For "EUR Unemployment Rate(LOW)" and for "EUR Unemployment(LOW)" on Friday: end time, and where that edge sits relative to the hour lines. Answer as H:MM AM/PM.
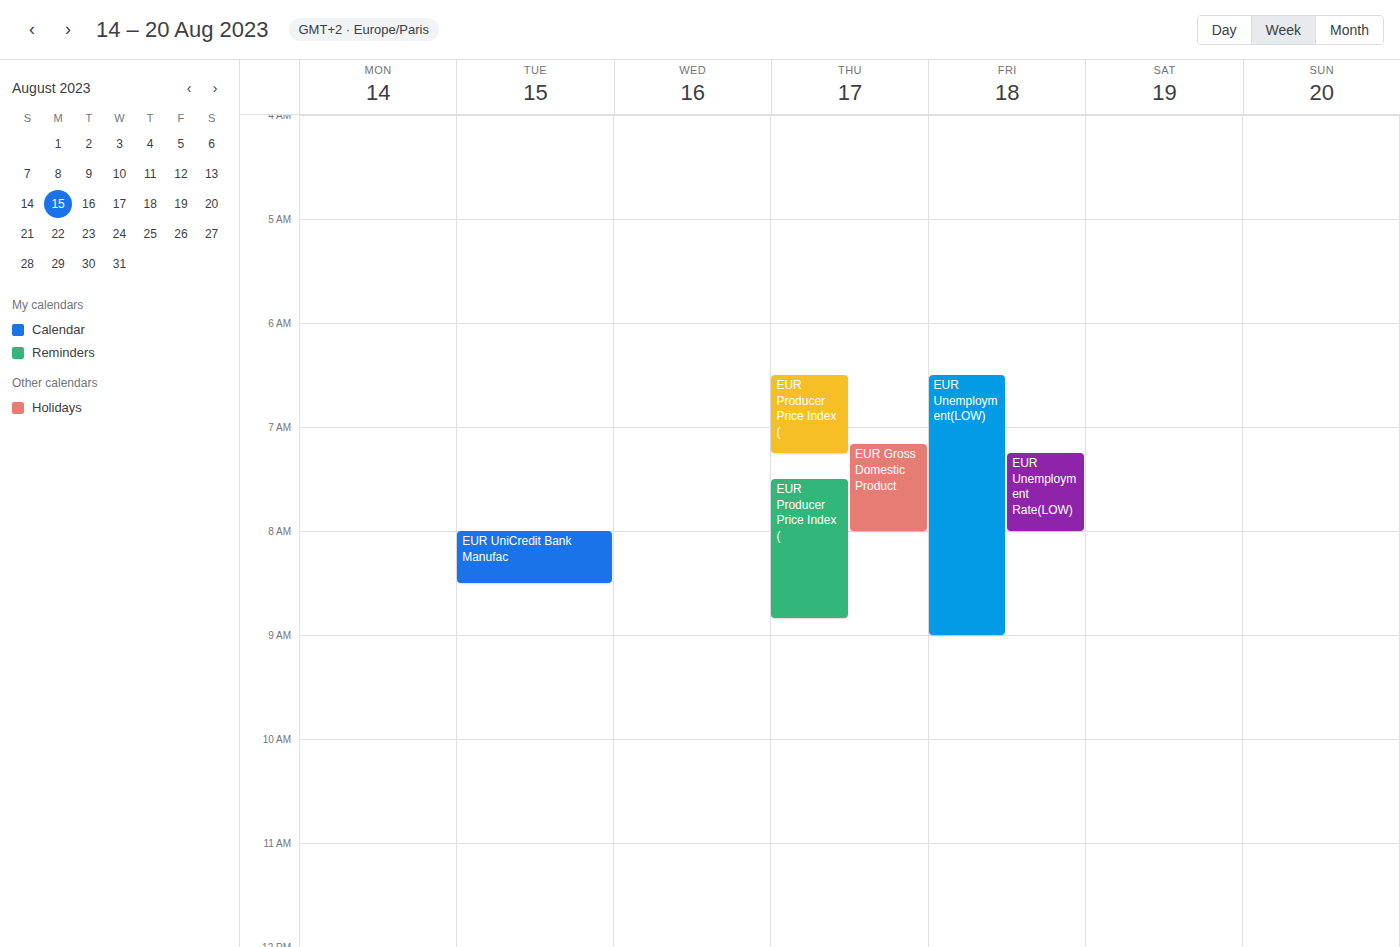
"EUR Unemployment Rate(LOW)": 8:00 AM, exactly on the 8 AM line. "EUR Unemployment(LOW)": 9:00 AM, exactly on the 9 AM line.